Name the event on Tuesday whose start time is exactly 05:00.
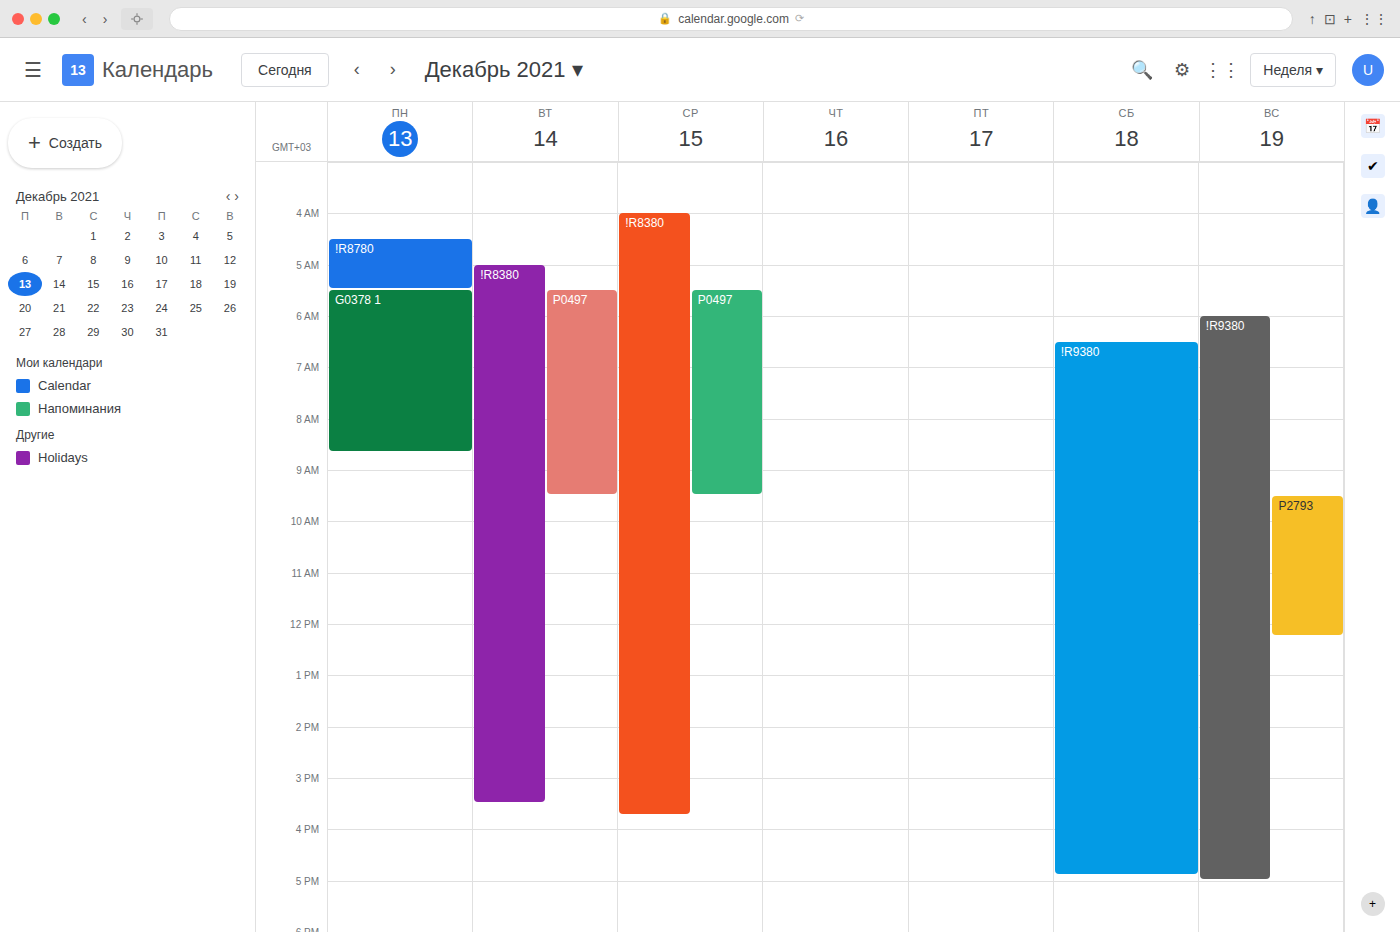
"!R8380"